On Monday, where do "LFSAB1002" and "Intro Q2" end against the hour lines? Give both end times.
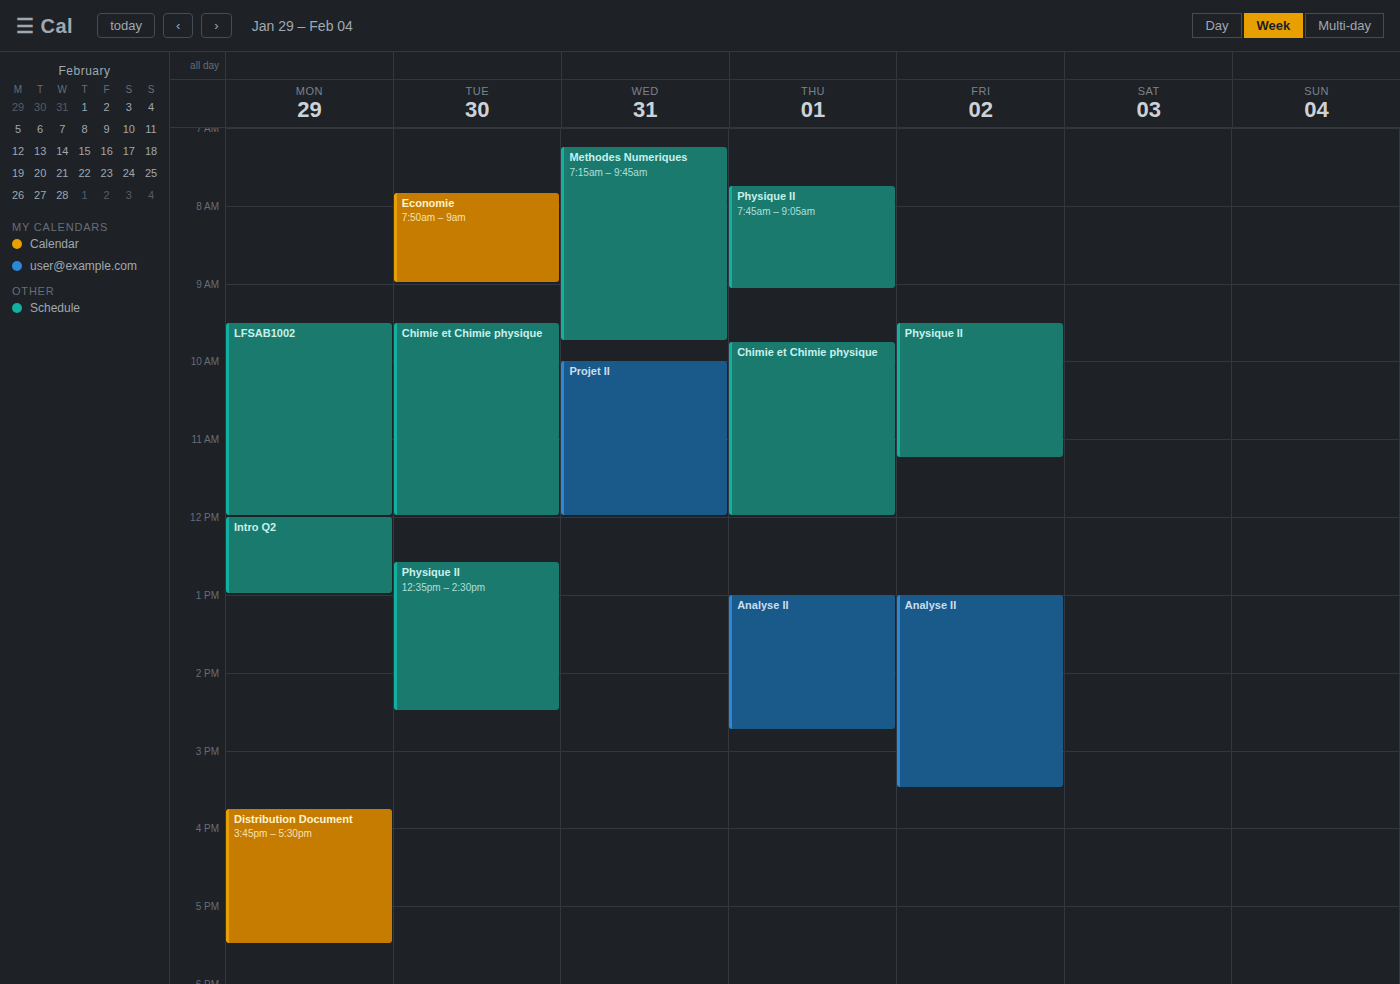
"LFSAB1002": 12:00 PM, exactly on the 12 PM line. "Intro Q2": 1:00 PM, exactly on the 1 PM line.